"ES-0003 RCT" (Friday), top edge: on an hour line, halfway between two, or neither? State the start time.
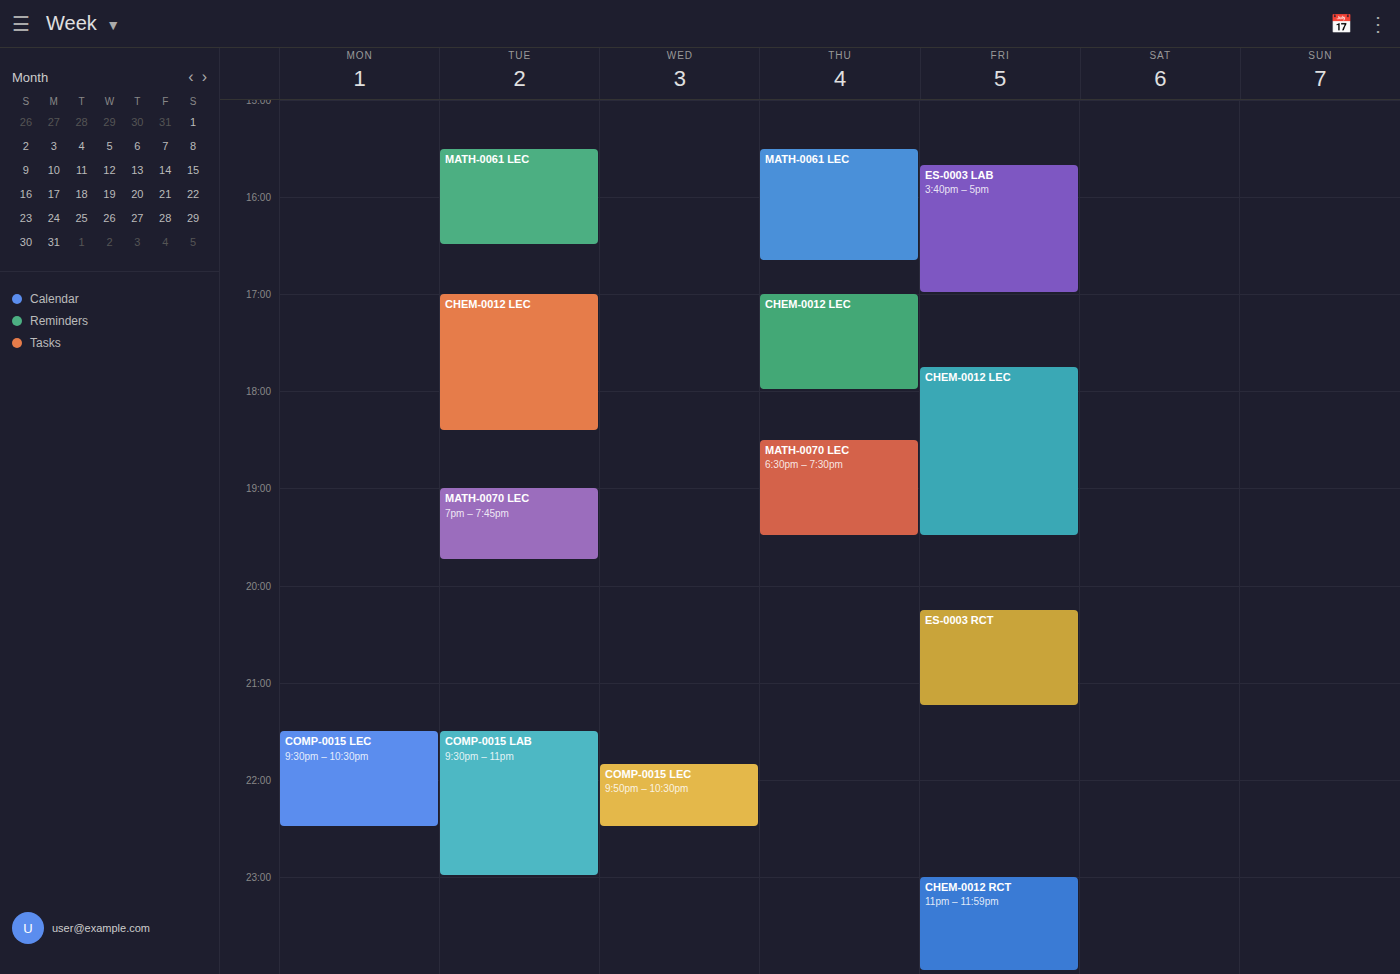
8:15 PM -- neither: a quarter of the way from the 8 PM line to the 9 PM line.